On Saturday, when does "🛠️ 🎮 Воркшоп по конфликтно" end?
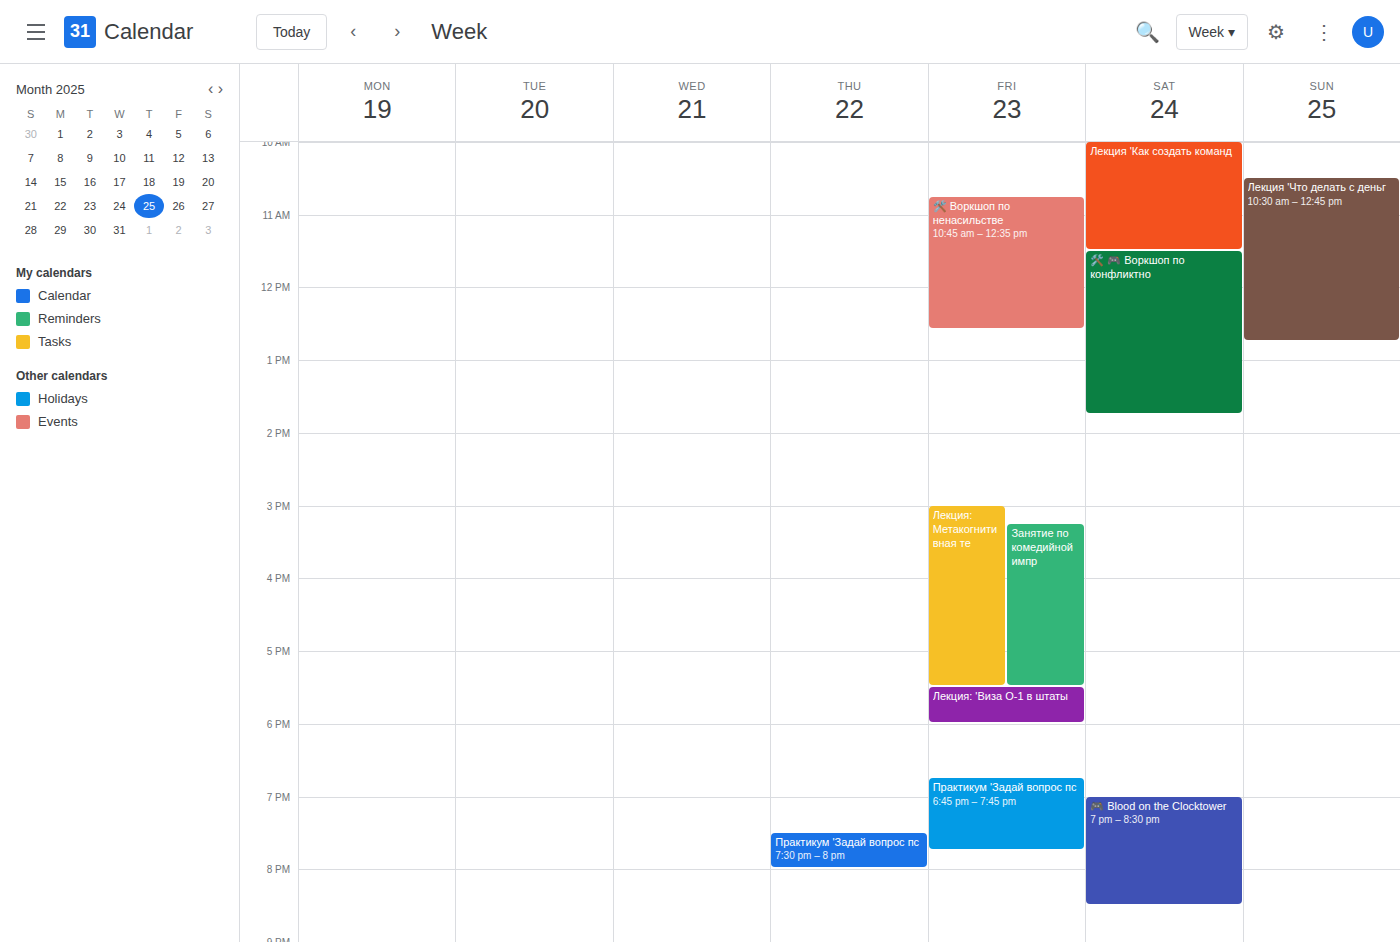
1:45 PM